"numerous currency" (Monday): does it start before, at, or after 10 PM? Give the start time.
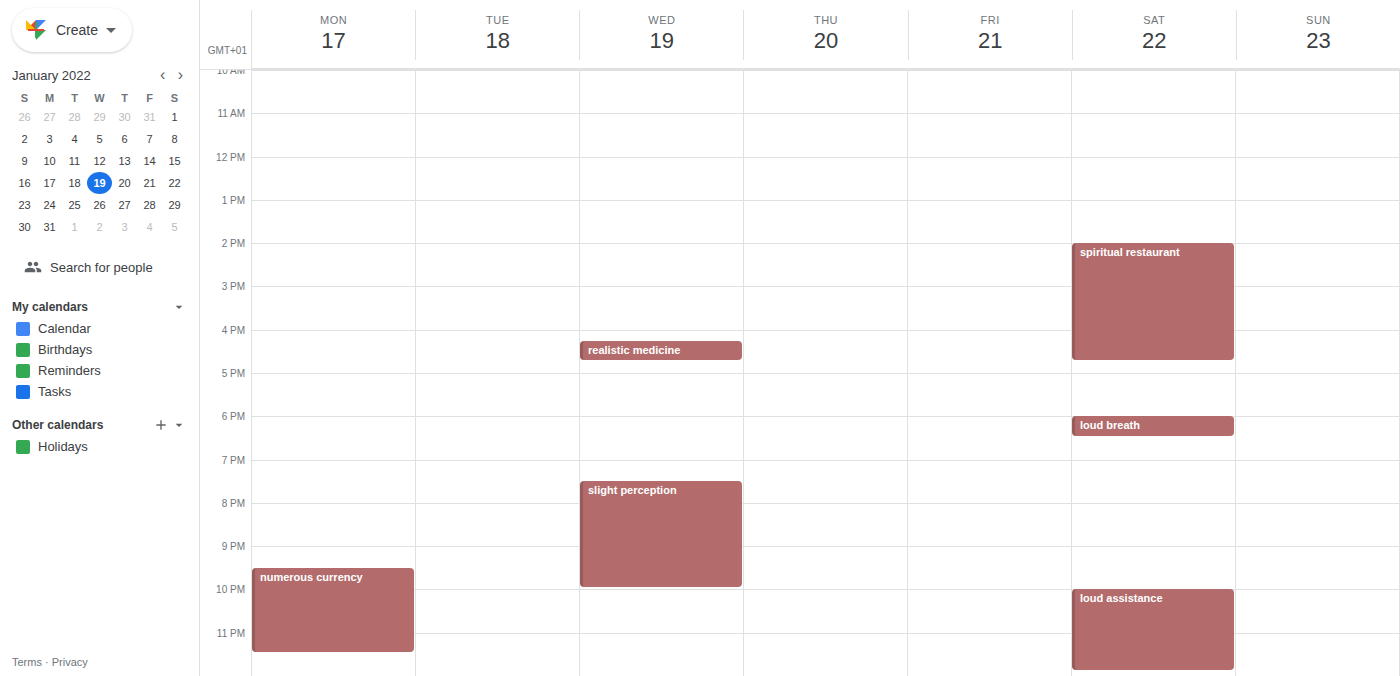
9:30 PM -- before 10 PM, 30 minutes above the 10 PM line.